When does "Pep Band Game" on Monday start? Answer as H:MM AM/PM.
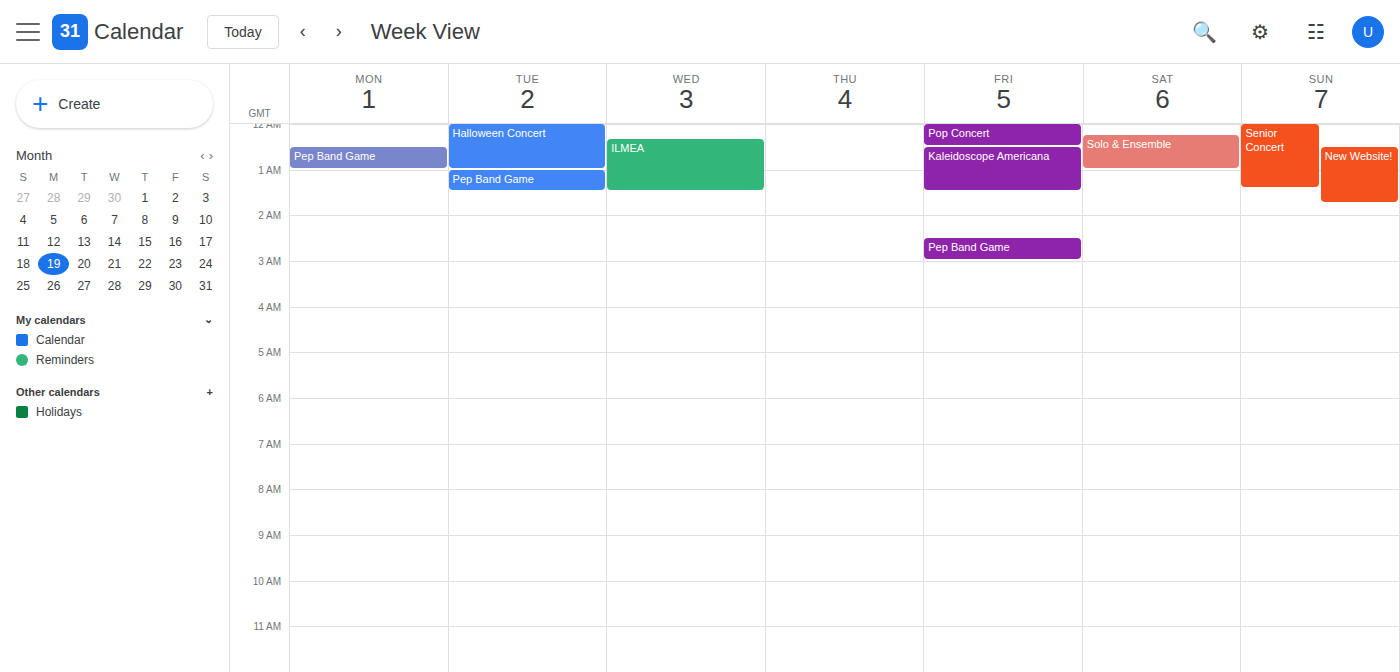
12:30 AM